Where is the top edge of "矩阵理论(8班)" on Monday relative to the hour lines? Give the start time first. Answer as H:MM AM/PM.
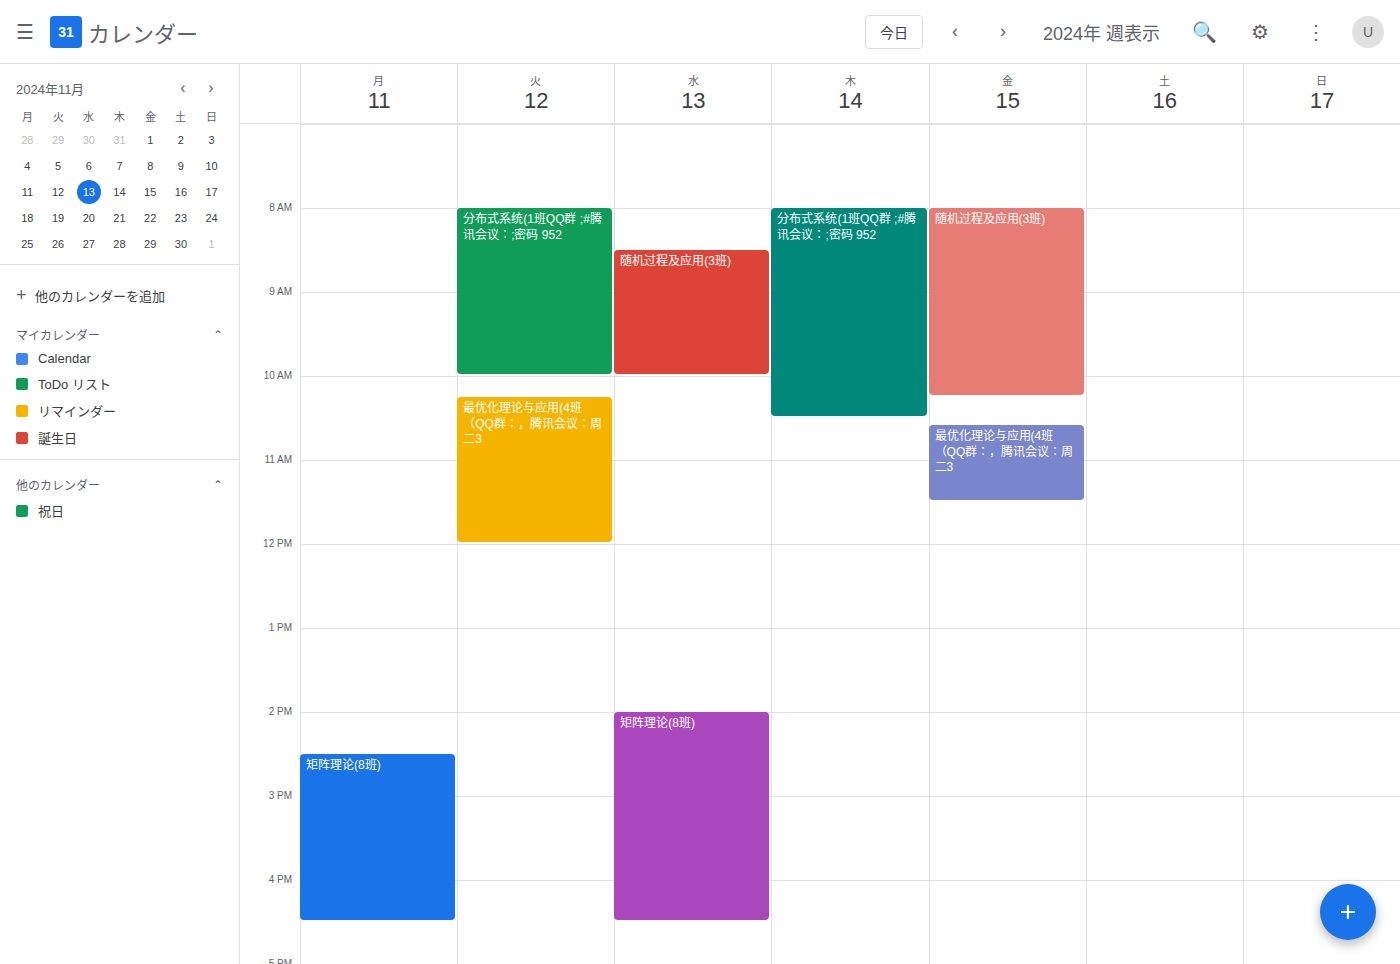
2:30 PM -- halfway between the 2 PM and 3 PM lines.